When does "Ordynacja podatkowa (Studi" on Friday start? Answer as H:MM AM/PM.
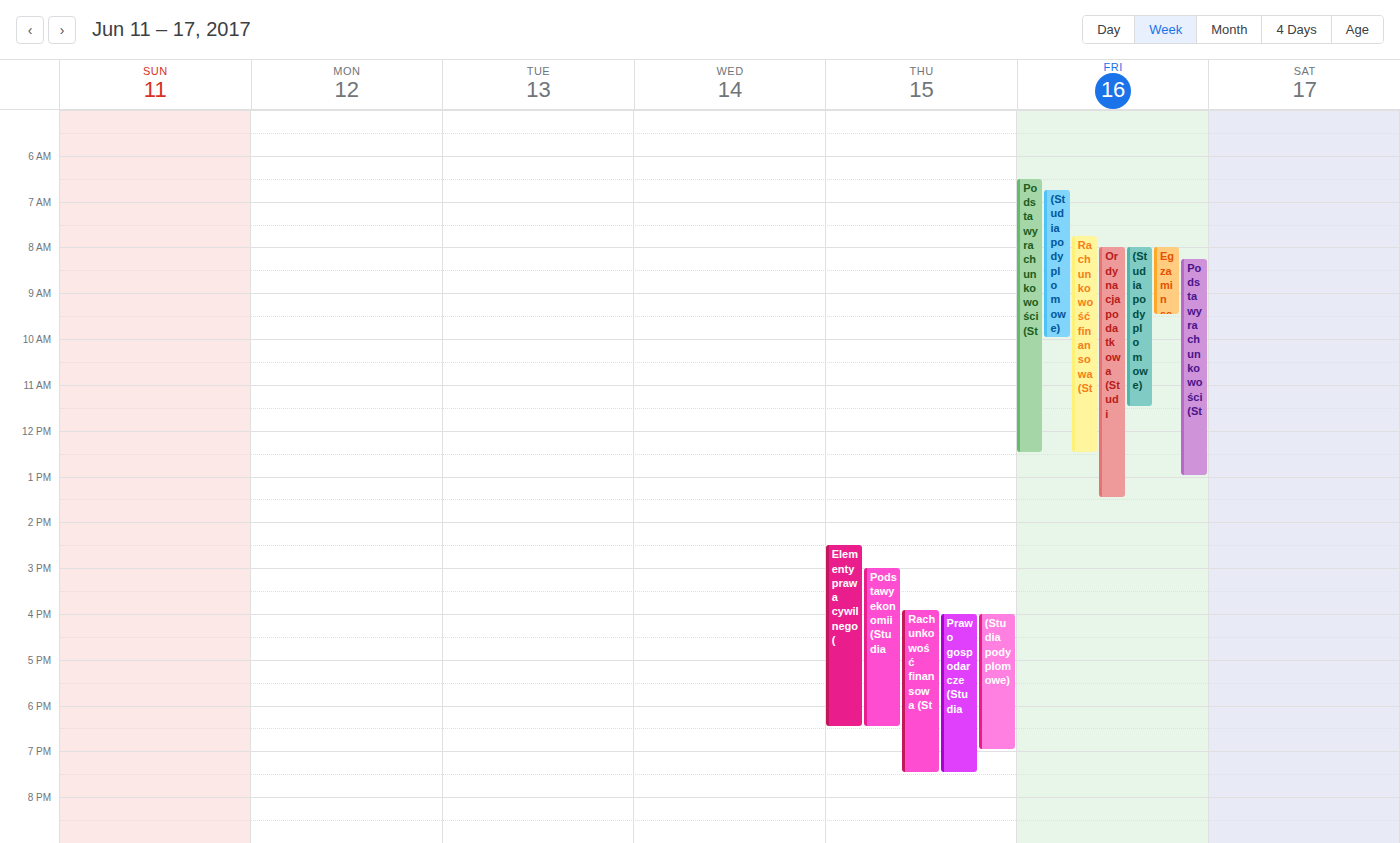
8:00 AM